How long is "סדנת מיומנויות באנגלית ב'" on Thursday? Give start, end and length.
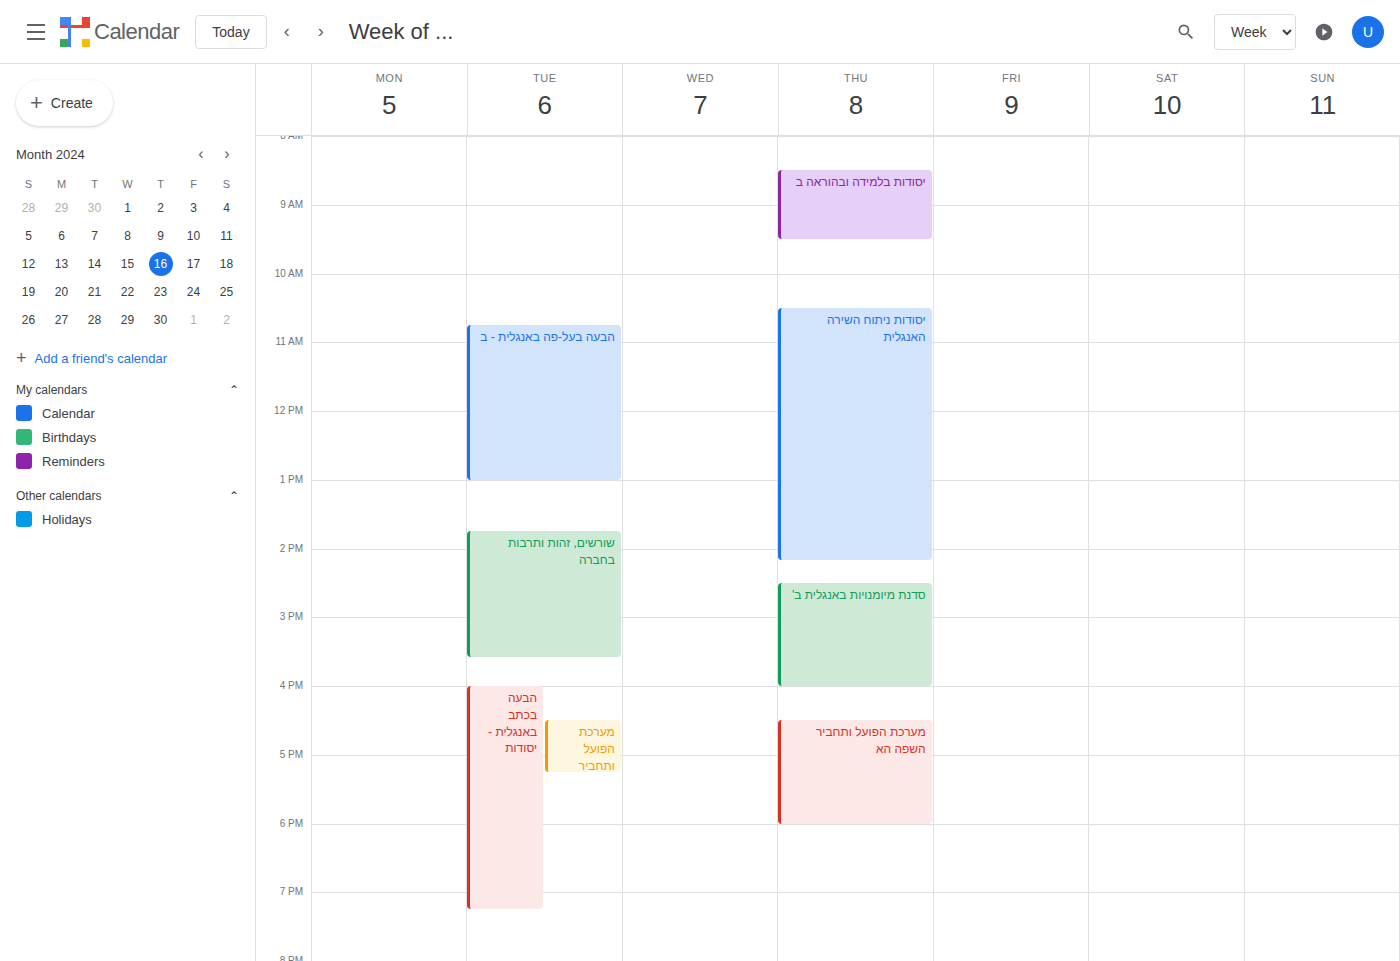
2:30 PM to 4:00 PM, 1 hour 30 minutes